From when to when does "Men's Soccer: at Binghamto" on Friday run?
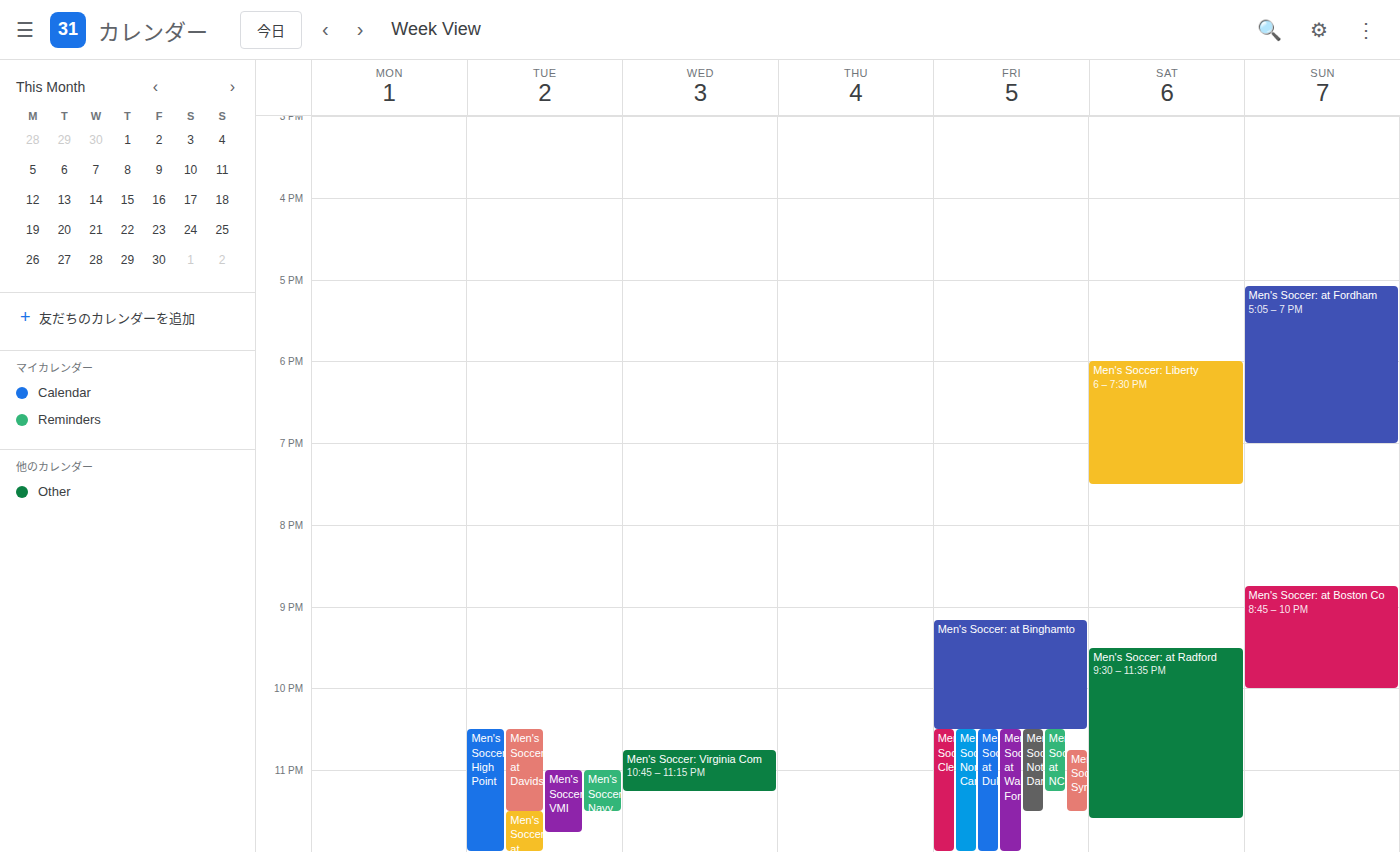
9:10 PM to 10:30 PM